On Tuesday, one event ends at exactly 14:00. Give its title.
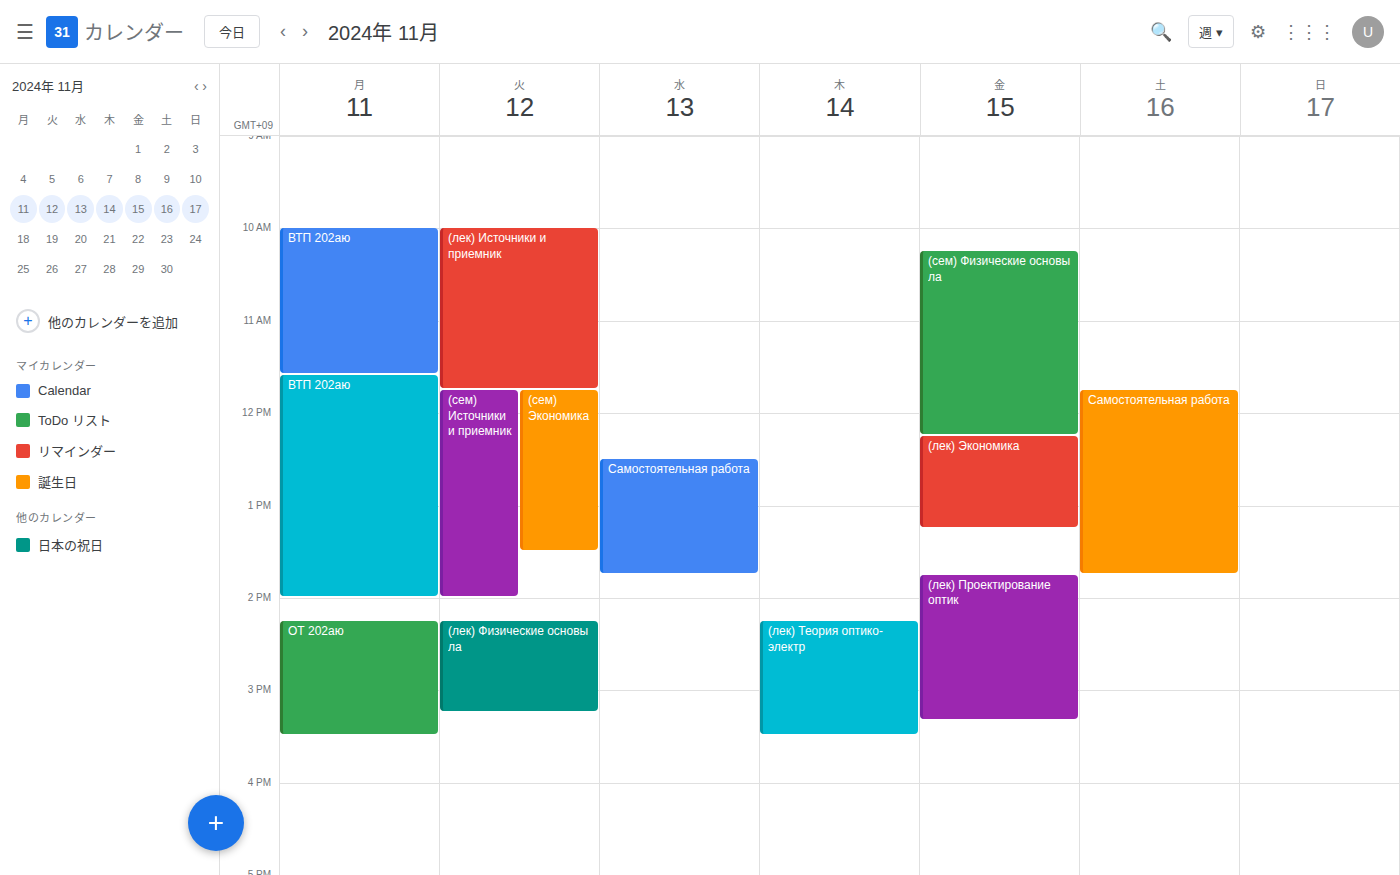
"(сем) Источники и приемник"